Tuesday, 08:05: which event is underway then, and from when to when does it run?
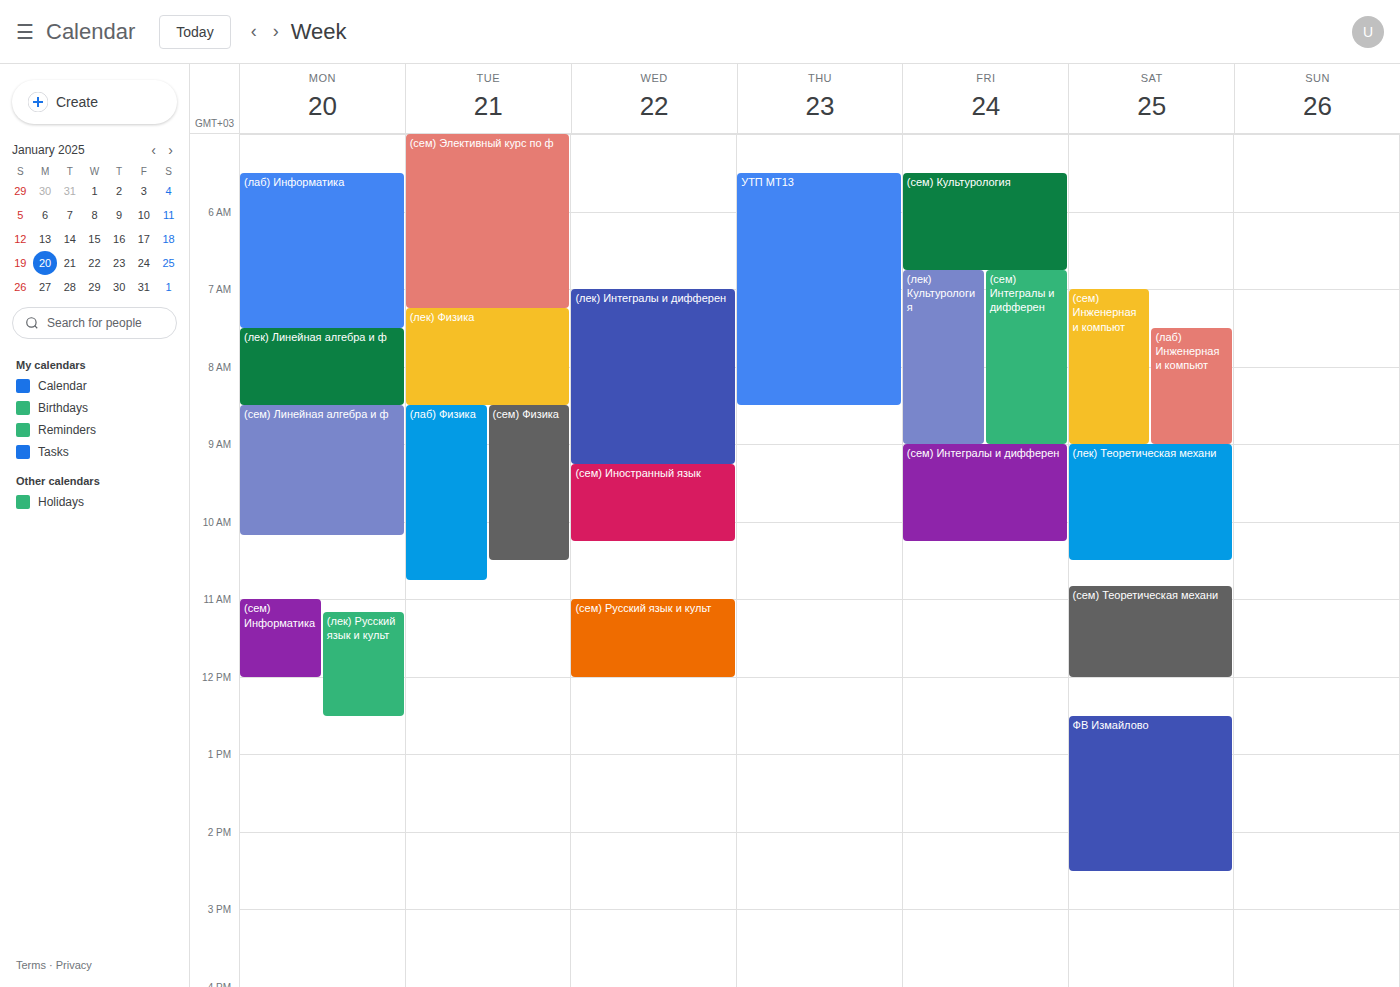
"(лек) Физика", 07:15 to 08:30